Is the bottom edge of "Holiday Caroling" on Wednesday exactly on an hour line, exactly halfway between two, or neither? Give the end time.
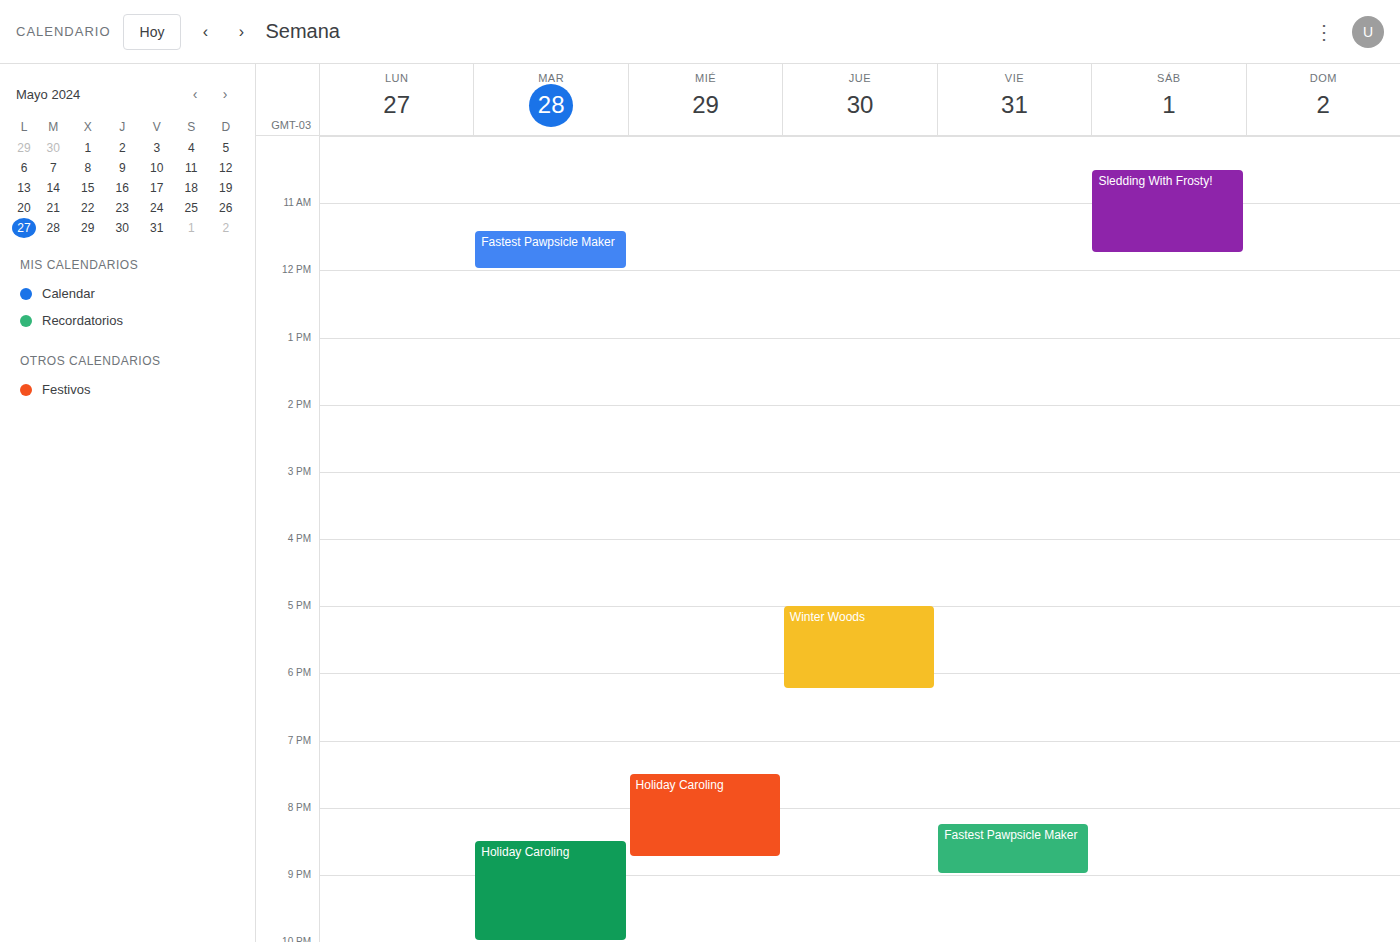
8:45 PM -- neither: three quarters of the way from the 8 PM line to the 9 PM line.